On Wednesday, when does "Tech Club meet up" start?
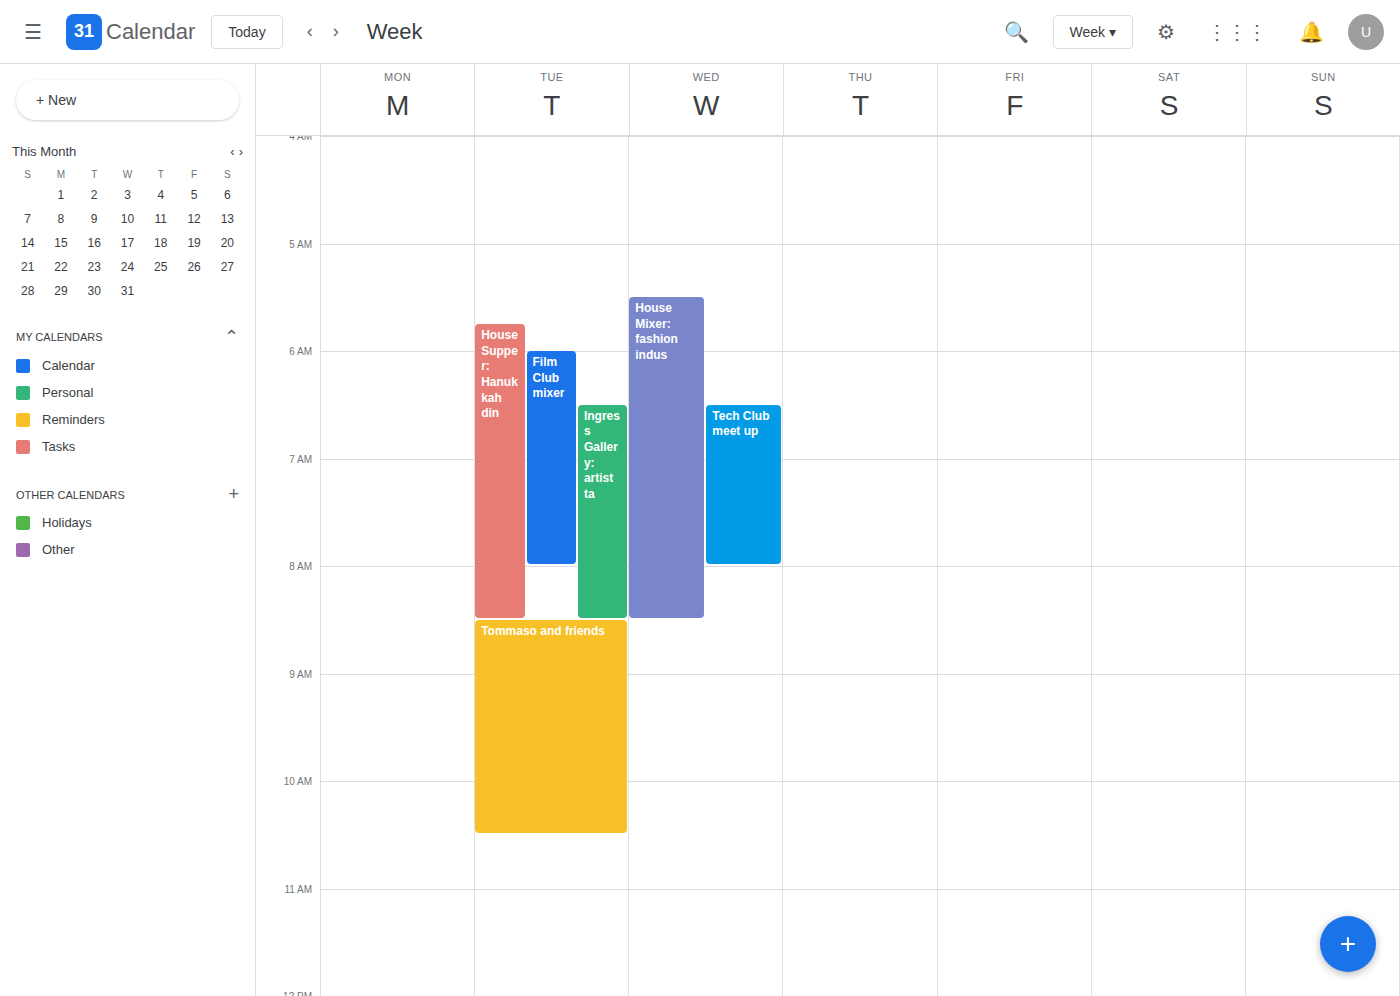
6:30 AM